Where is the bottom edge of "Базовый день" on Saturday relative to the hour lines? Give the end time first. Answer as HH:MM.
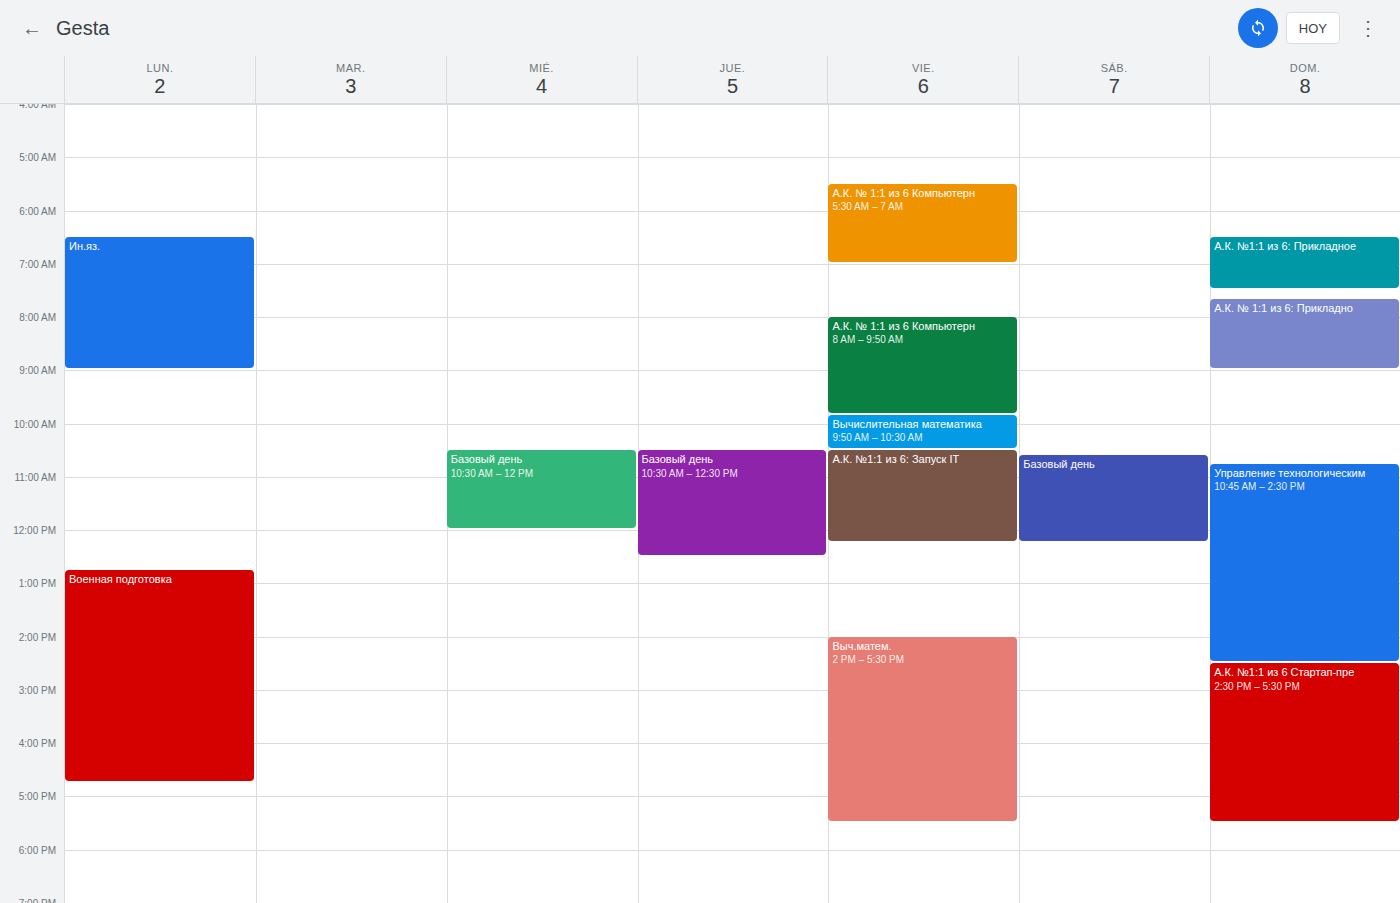
12:15 -- neither: a quarter of the way from the 12:00 line to the 13:00 line.